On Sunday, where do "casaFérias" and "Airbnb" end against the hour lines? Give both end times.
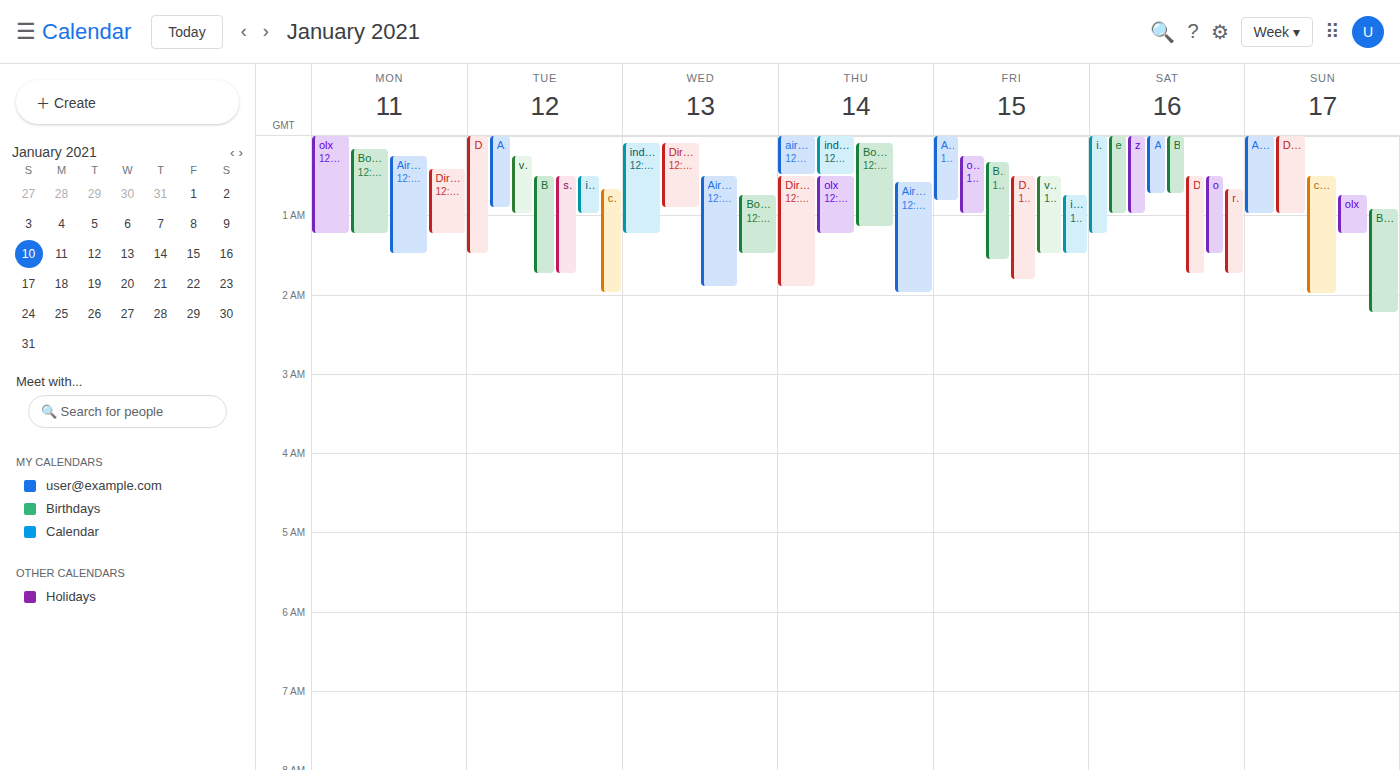
"casaFérias": 02:00, exactly on the 02:00 line. "Airbnb": 01:00, exactly on the 01:00 line.